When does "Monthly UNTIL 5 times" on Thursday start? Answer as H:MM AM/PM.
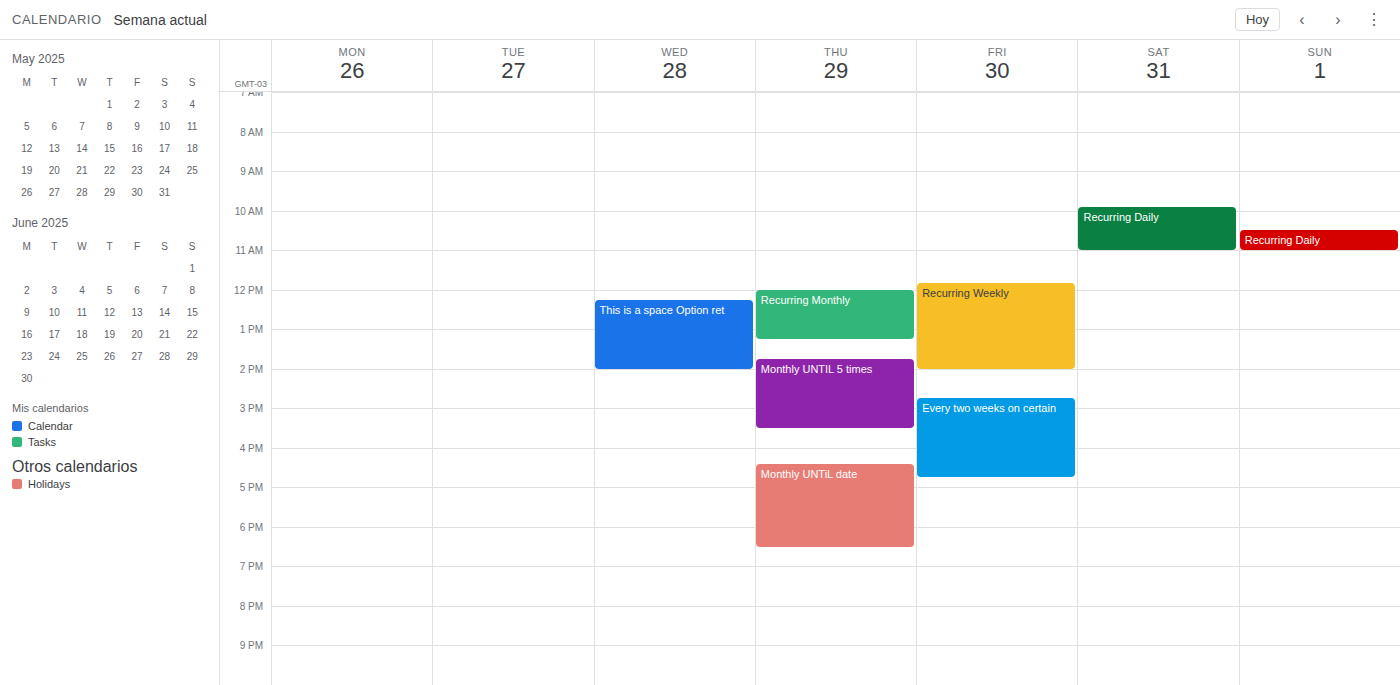
1:45 PM